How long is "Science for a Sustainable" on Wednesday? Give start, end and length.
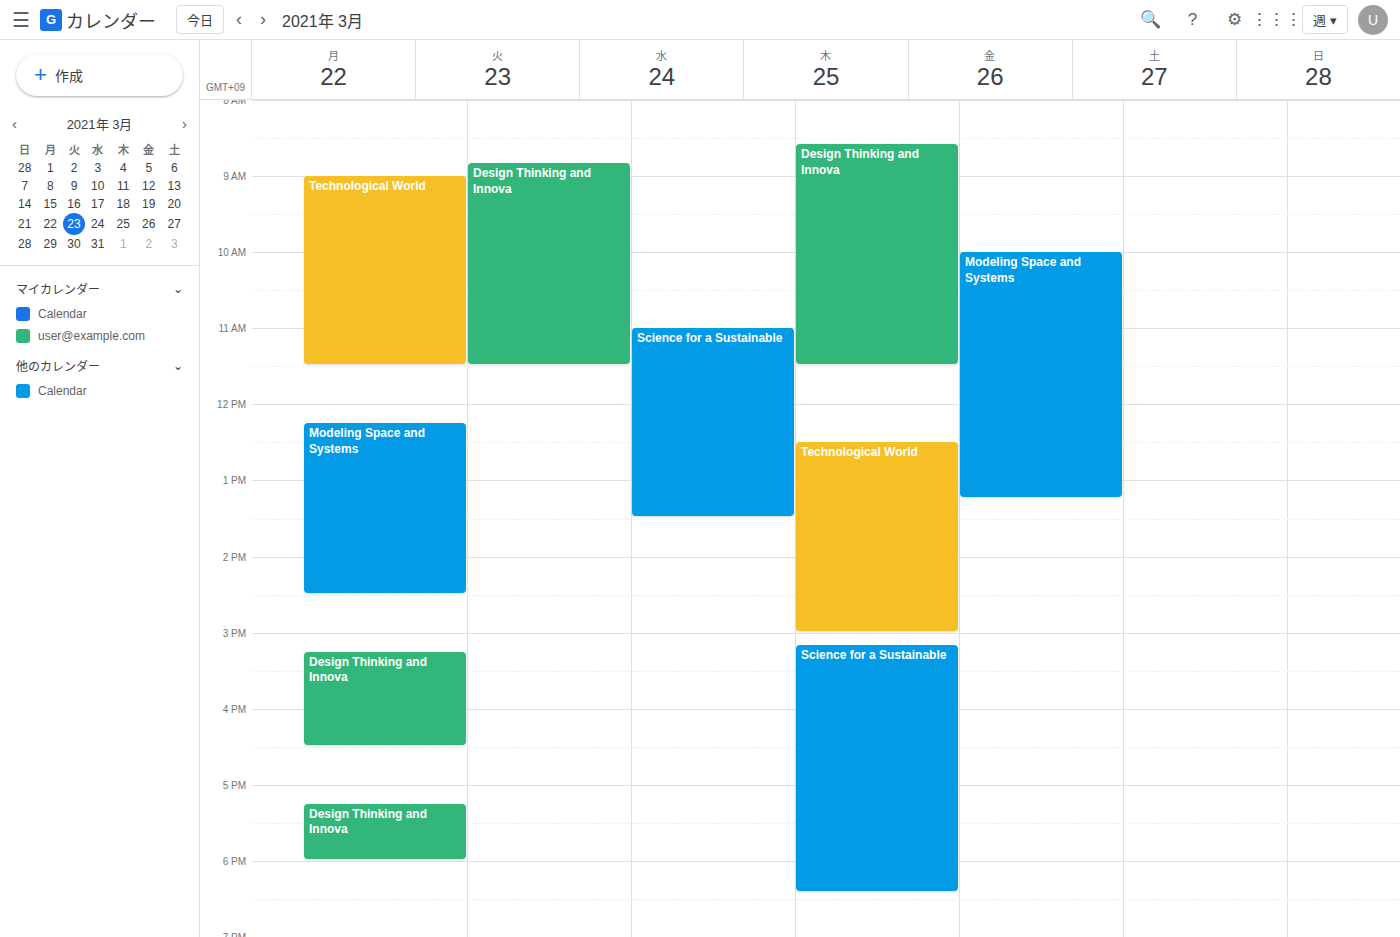
11:00 AM to 1:30 PM, 2 hours 30 minutes